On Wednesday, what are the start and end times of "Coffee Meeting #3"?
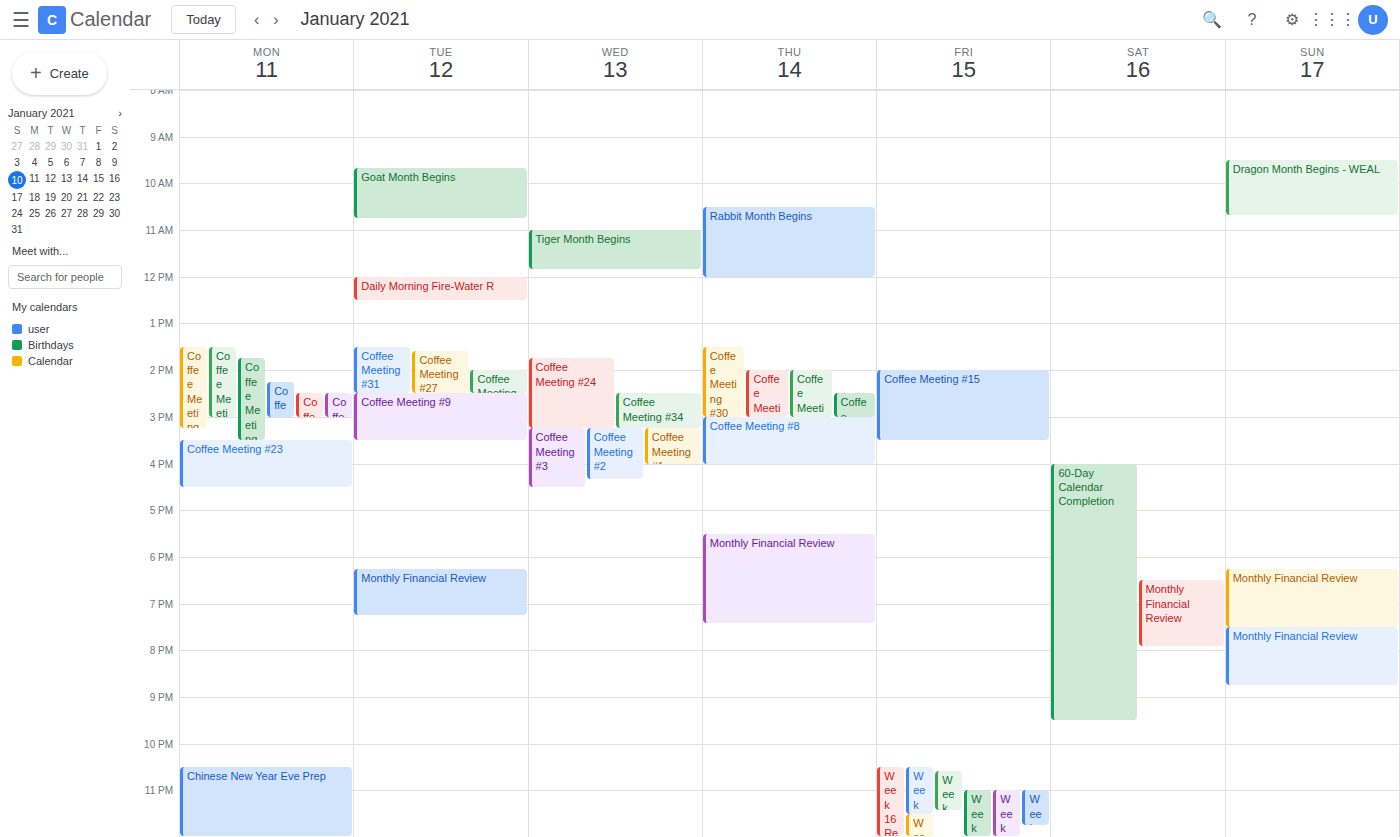
3:15 PM to 4:30 PM